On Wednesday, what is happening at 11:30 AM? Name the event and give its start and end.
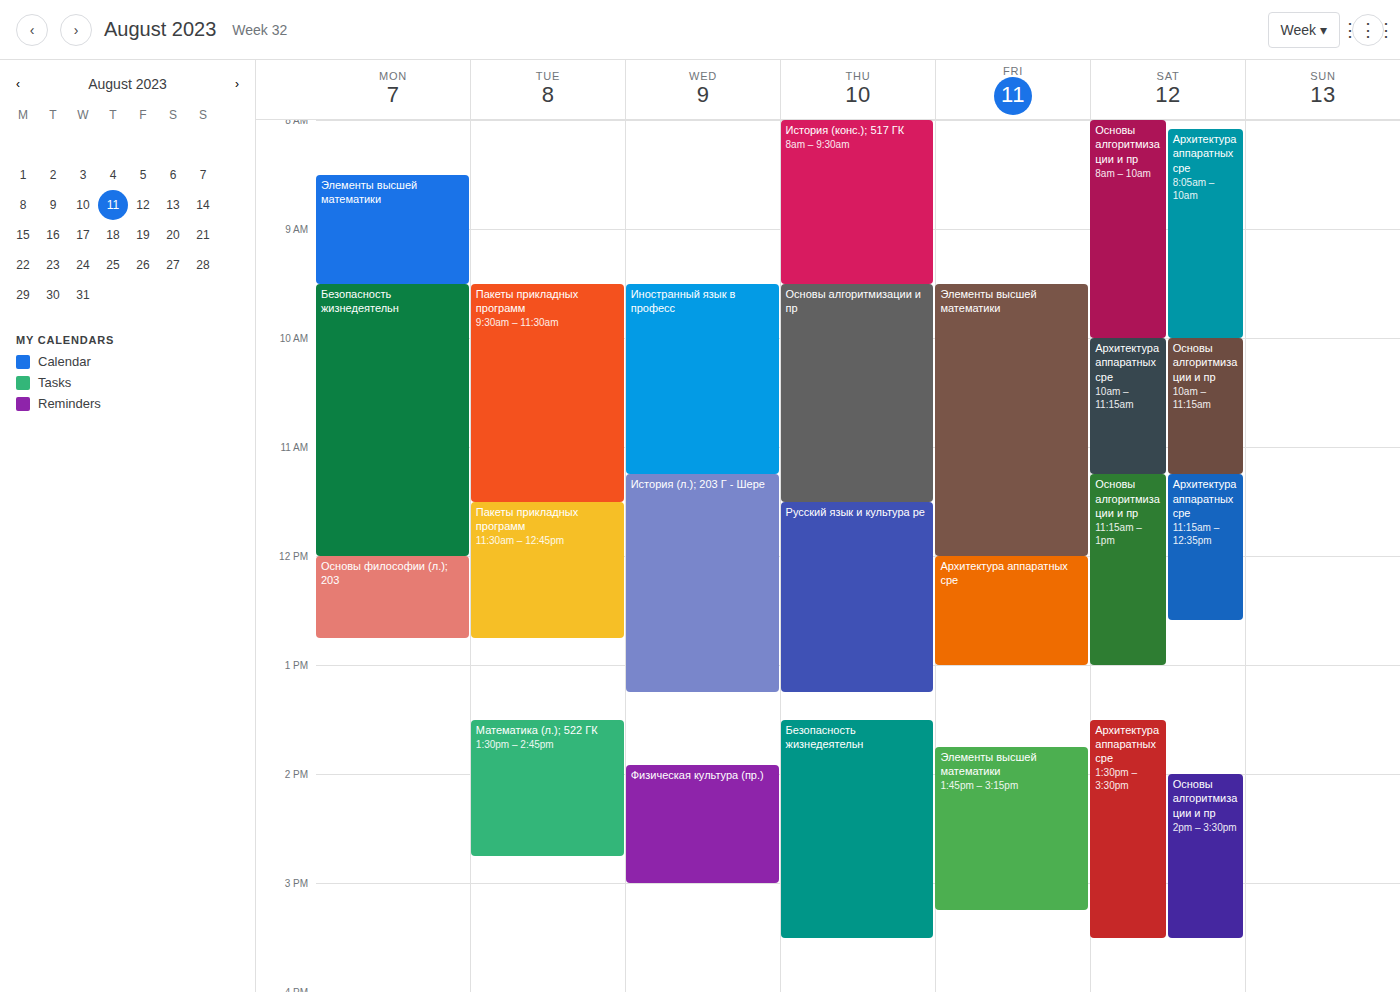
"История (л.); 203 Г - Шере", 11:15 AM to 1:15 PM